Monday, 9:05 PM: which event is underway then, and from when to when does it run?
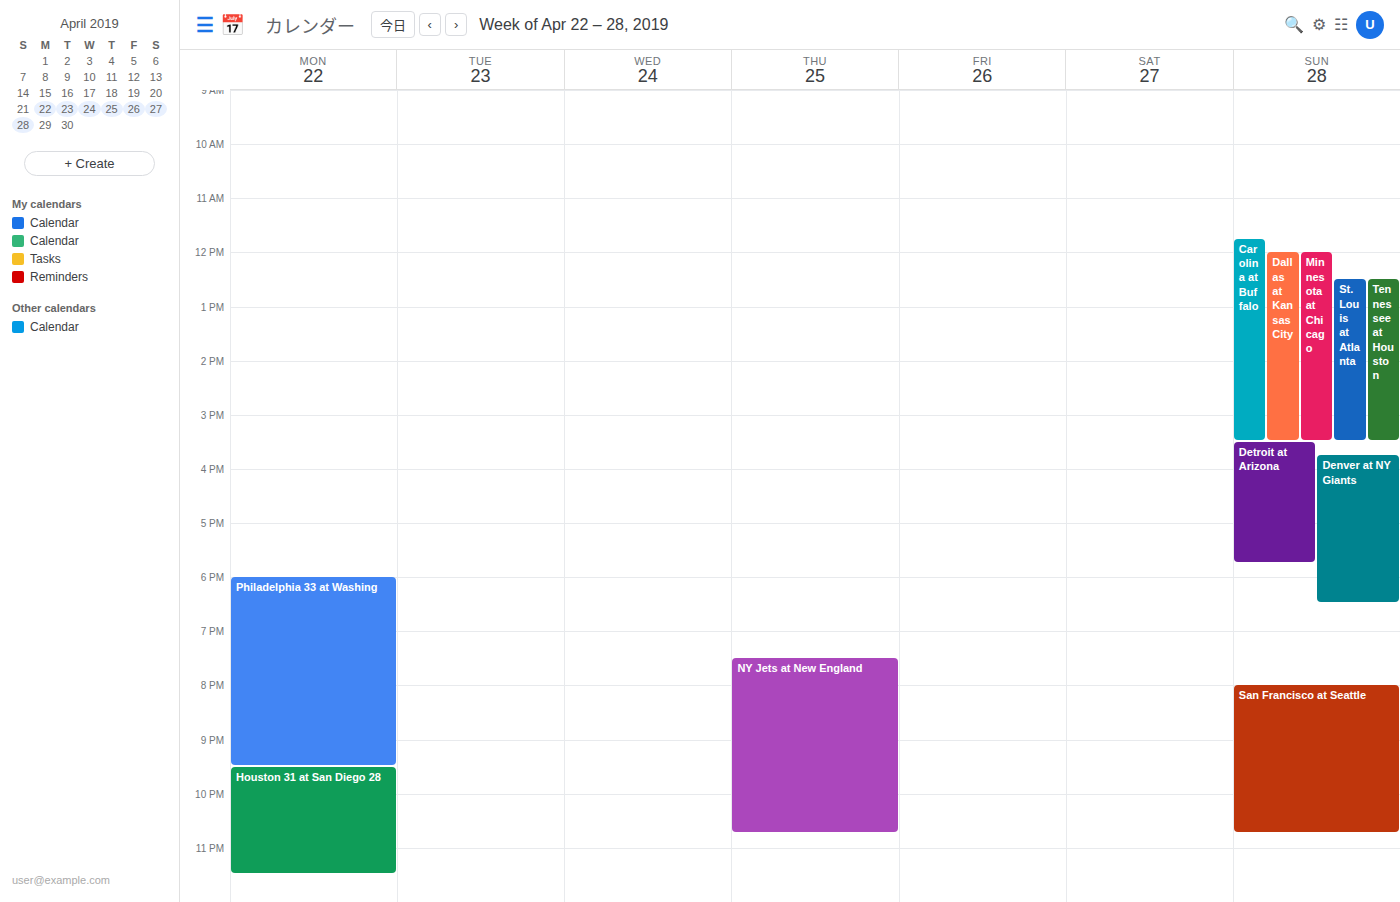
"Philadelphia 33 at Washing", 6:00 PM to 9:30 PM